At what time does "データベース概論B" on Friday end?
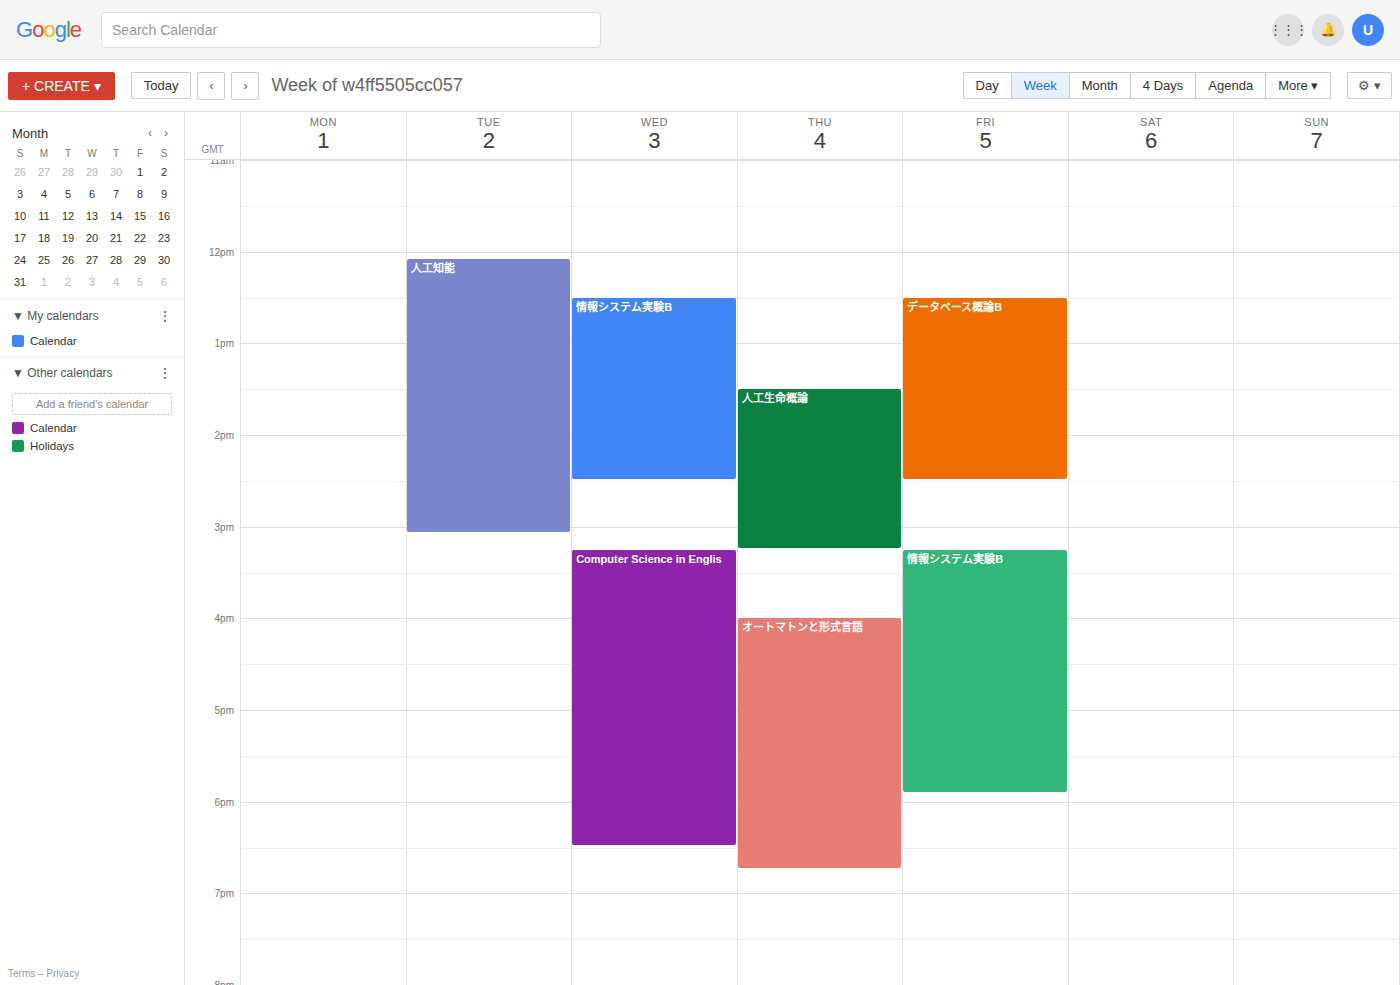
2:30 PM